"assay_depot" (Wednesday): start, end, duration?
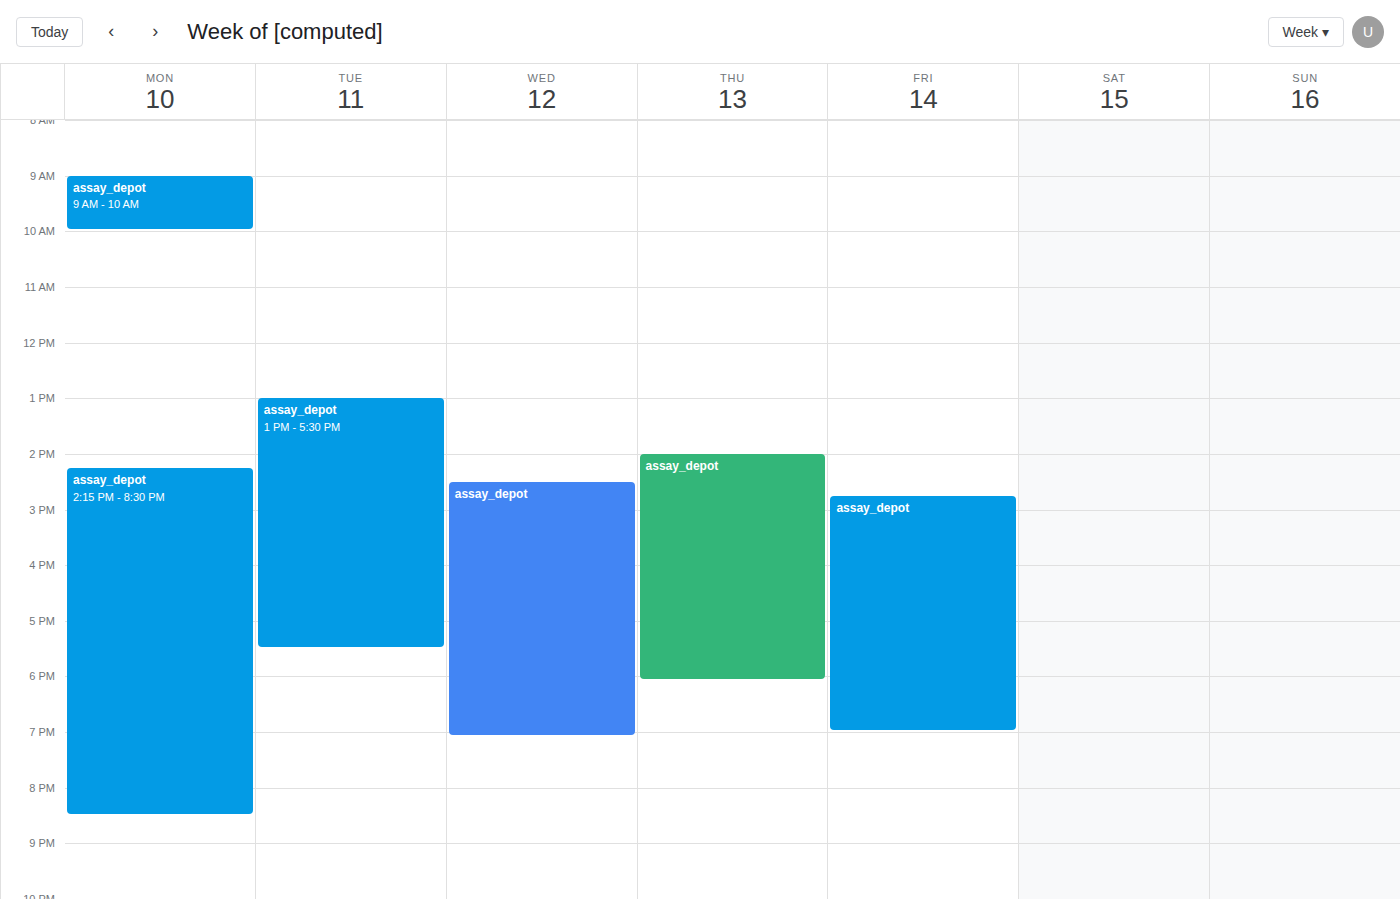
2:30 PM to 7:05 PM, 4 hours 35 minutes